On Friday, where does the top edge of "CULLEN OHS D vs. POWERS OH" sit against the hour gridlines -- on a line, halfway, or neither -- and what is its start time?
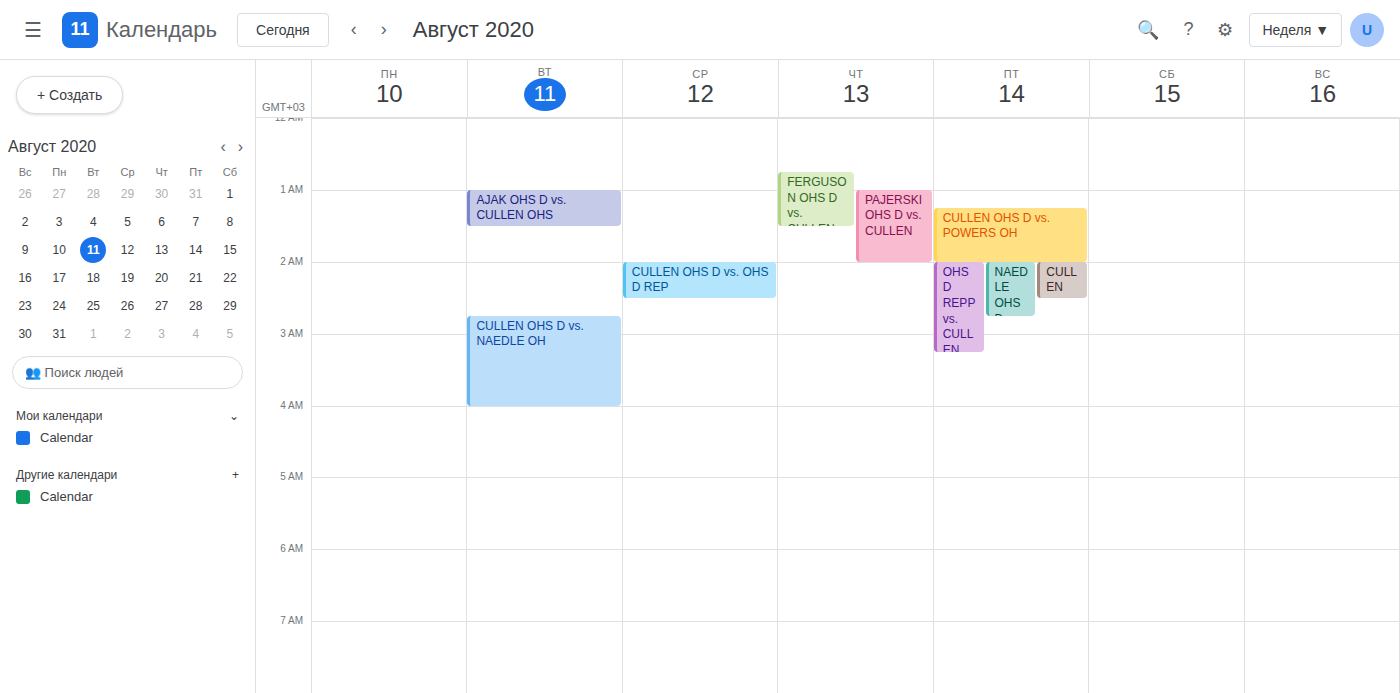
1:15 AM -- neither: a quarter of the way from the 1 AM line to the 2 AM line.